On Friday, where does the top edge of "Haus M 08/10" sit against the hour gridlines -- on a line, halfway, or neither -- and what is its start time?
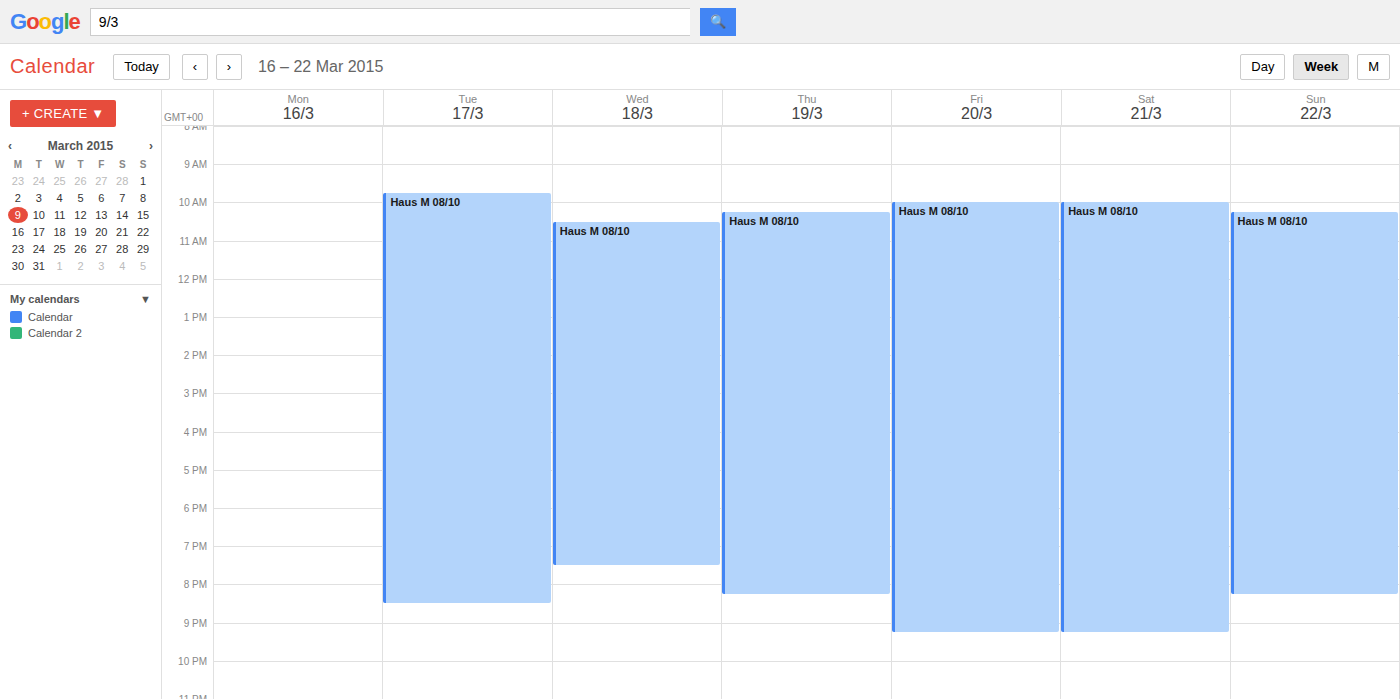
10:00 AM -- exactly on the 10 AM line.